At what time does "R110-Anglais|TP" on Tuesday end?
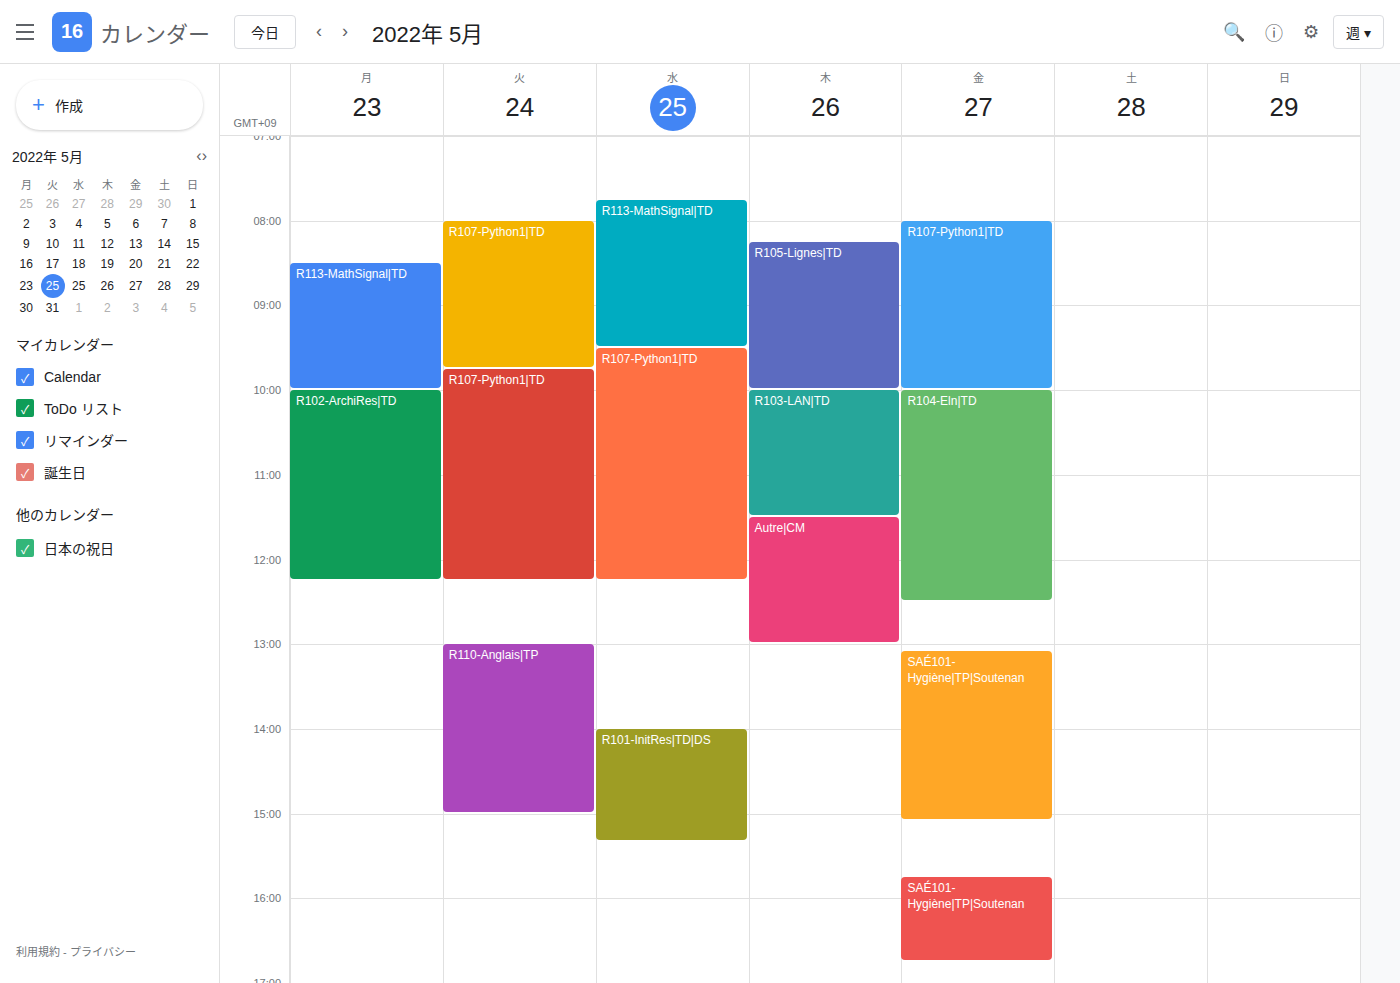
3:00 PM